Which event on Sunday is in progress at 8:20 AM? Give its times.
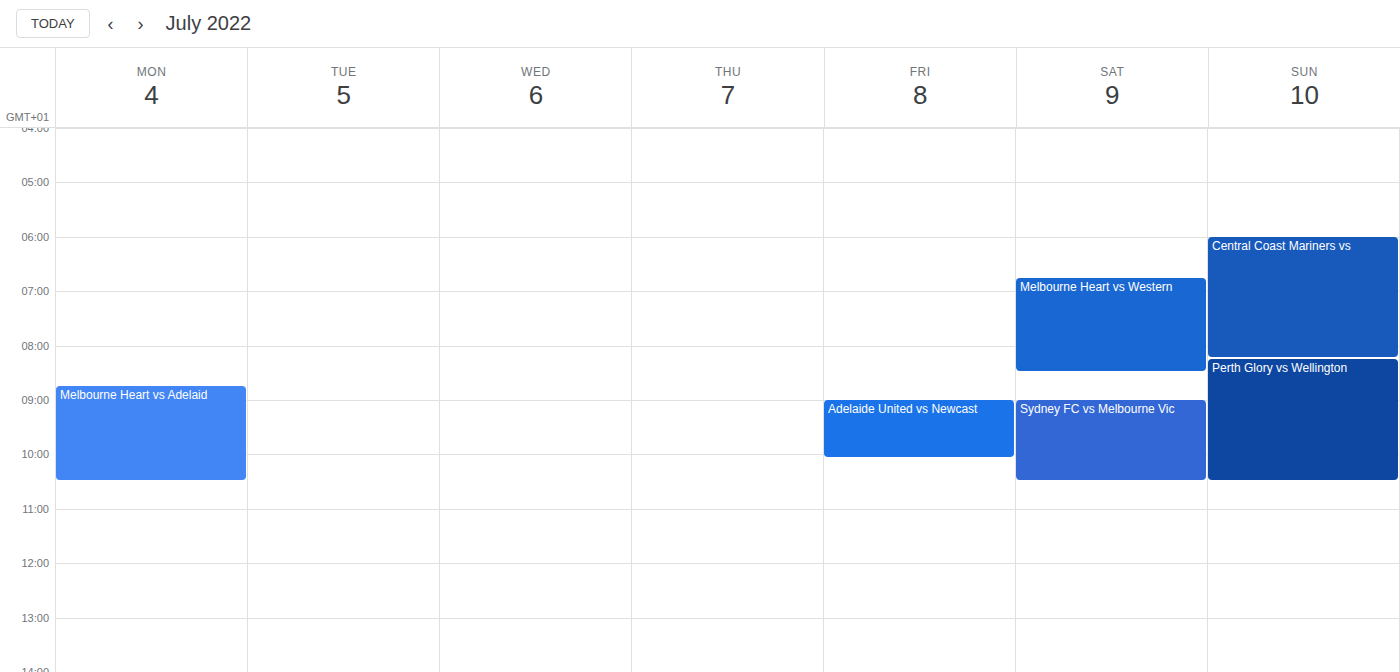
"Perth Glory vs Wellington", 8:15 AM to 10:30 AM